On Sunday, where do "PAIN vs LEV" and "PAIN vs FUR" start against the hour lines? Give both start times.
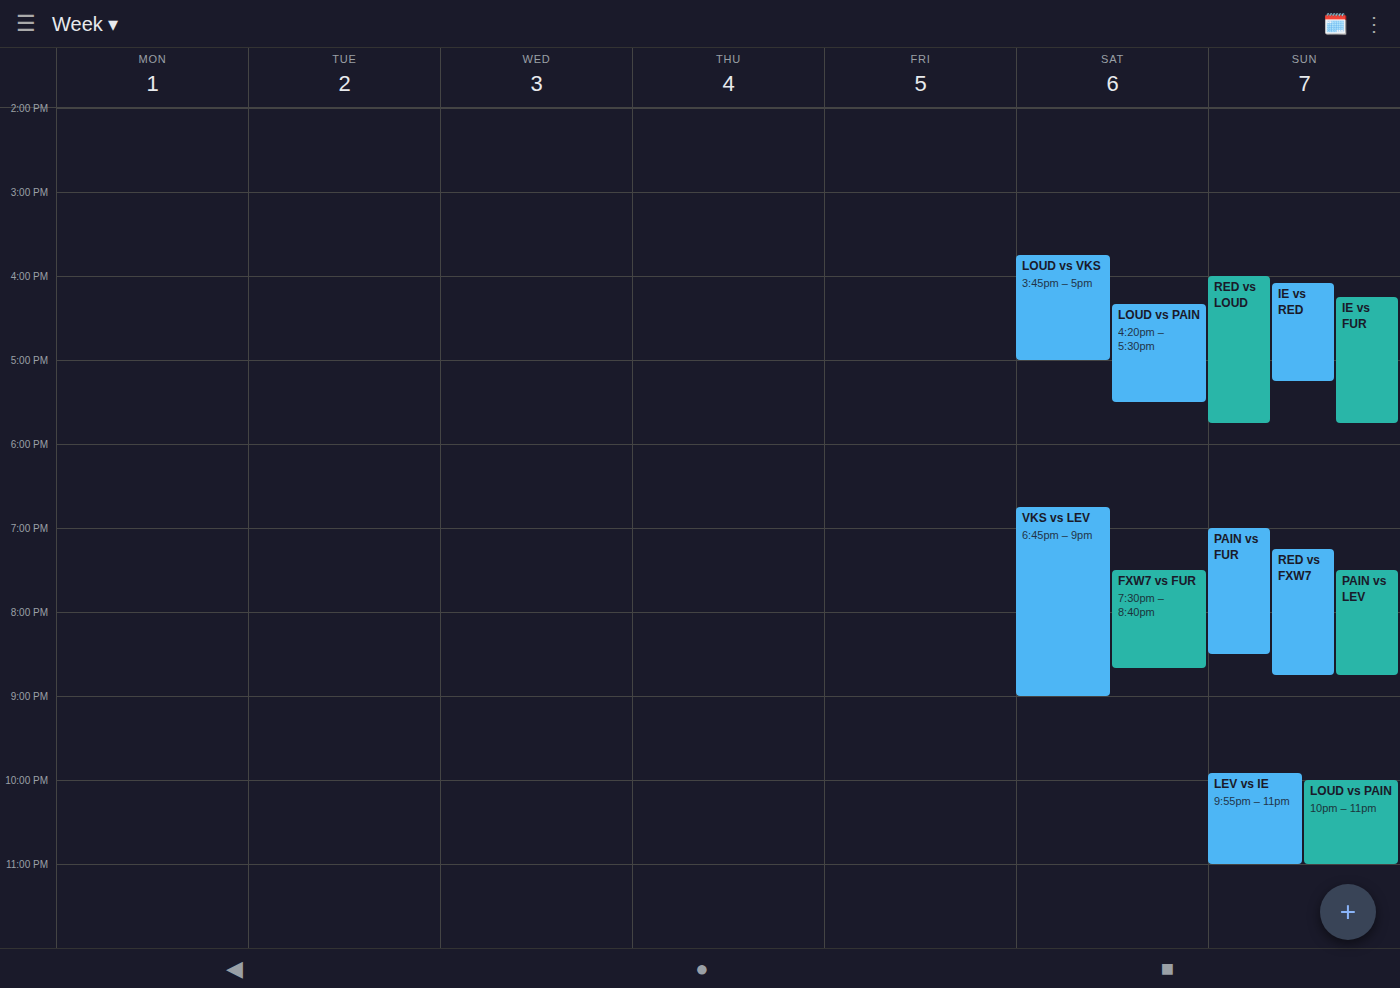
"PAIN vs LEV": 7:30 PM, halfway between the 7 PM and 8 PM lines. "PAIN vs FUR": 7:00 PM, exactly on the 7 PM line.